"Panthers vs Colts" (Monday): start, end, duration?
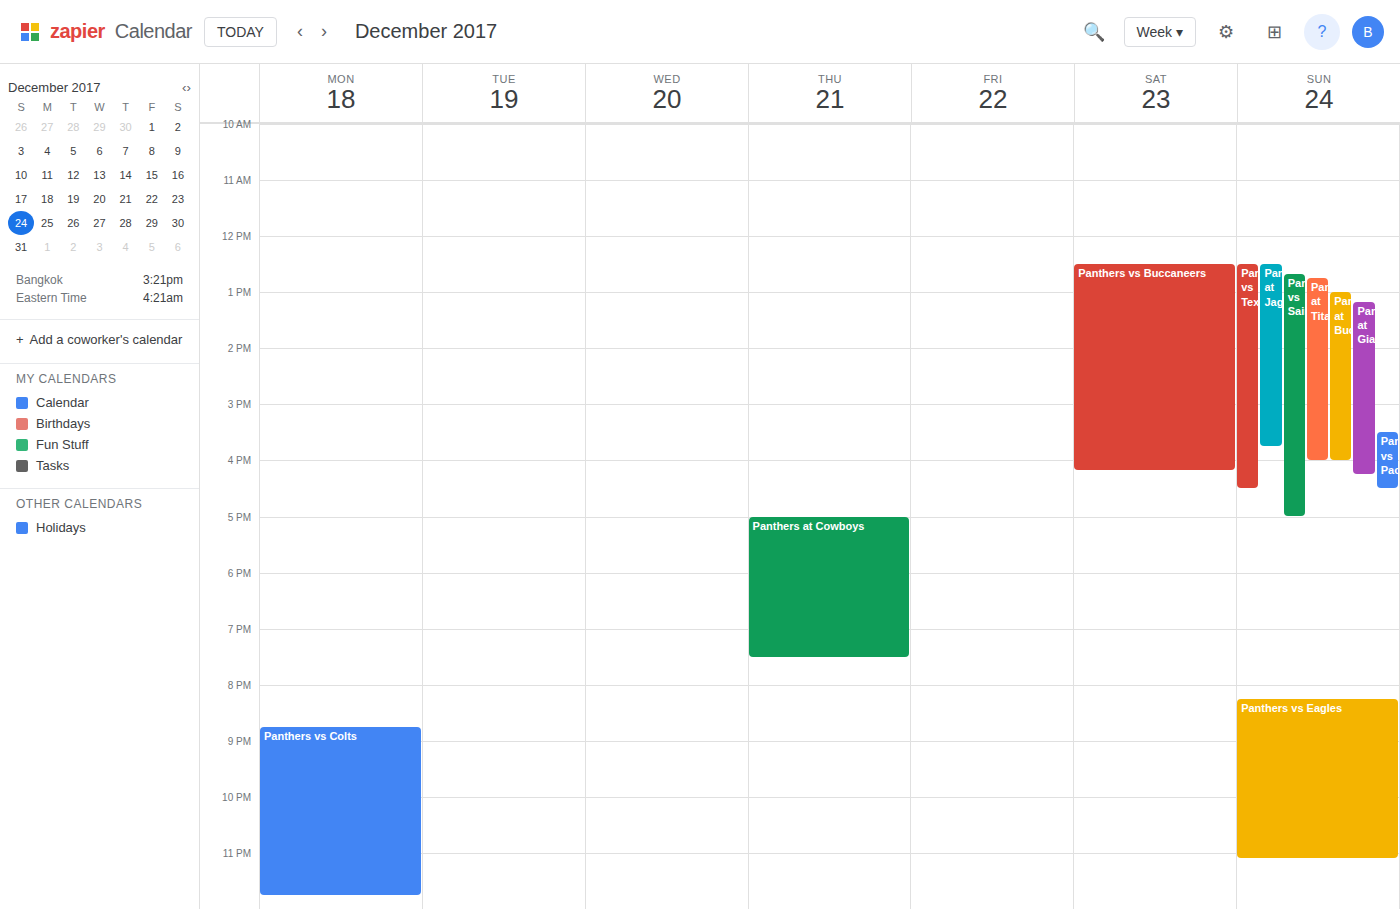
8:45 PM to 11:45 PM, 3 hours